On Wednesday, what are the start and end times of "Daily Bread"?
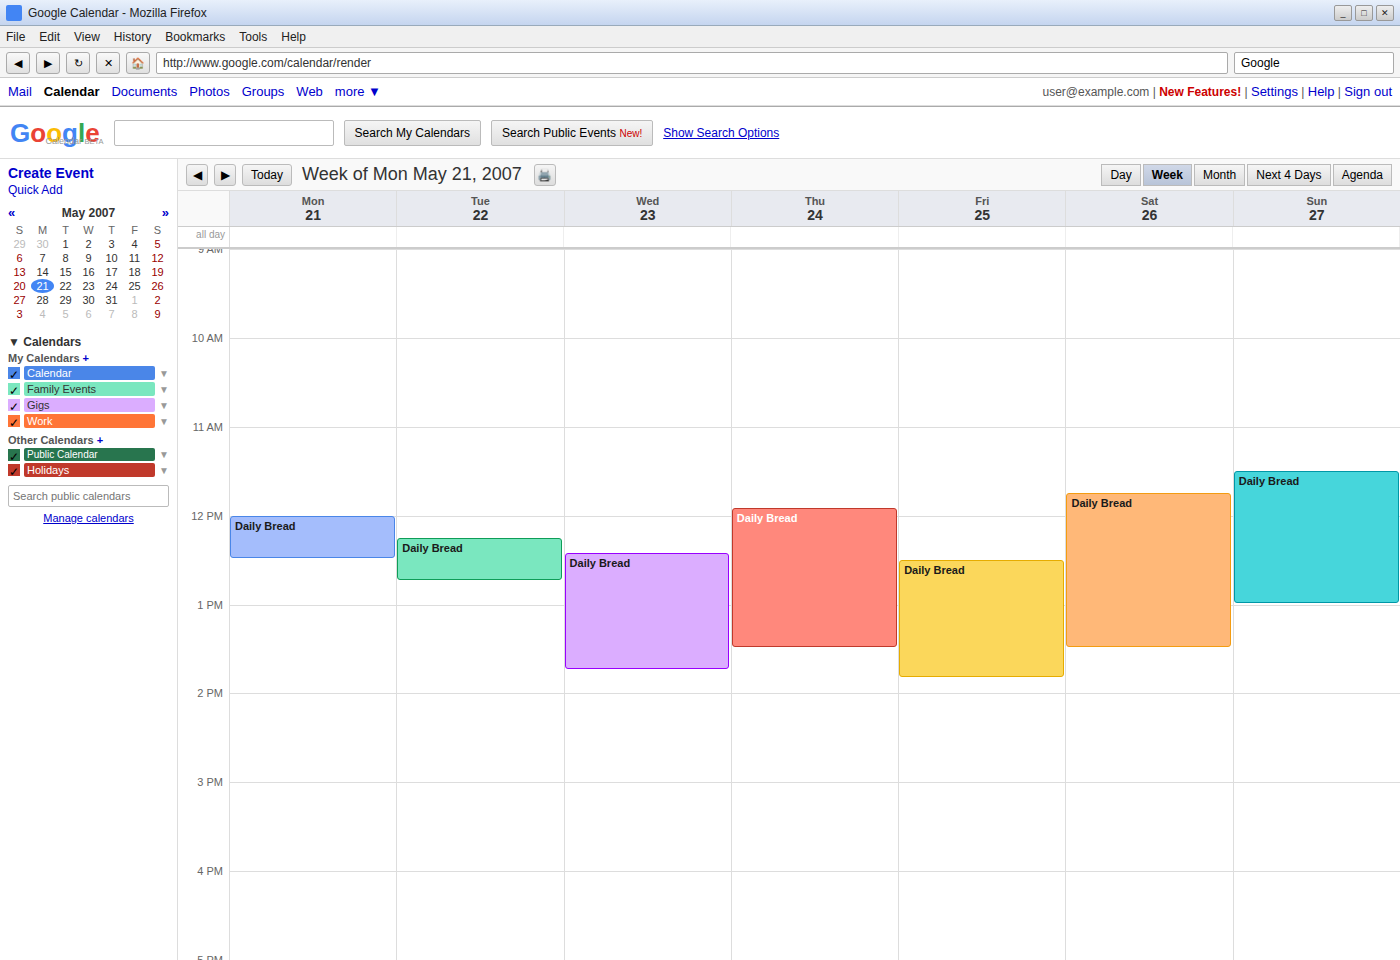
12:25 PM to 1:45 PM